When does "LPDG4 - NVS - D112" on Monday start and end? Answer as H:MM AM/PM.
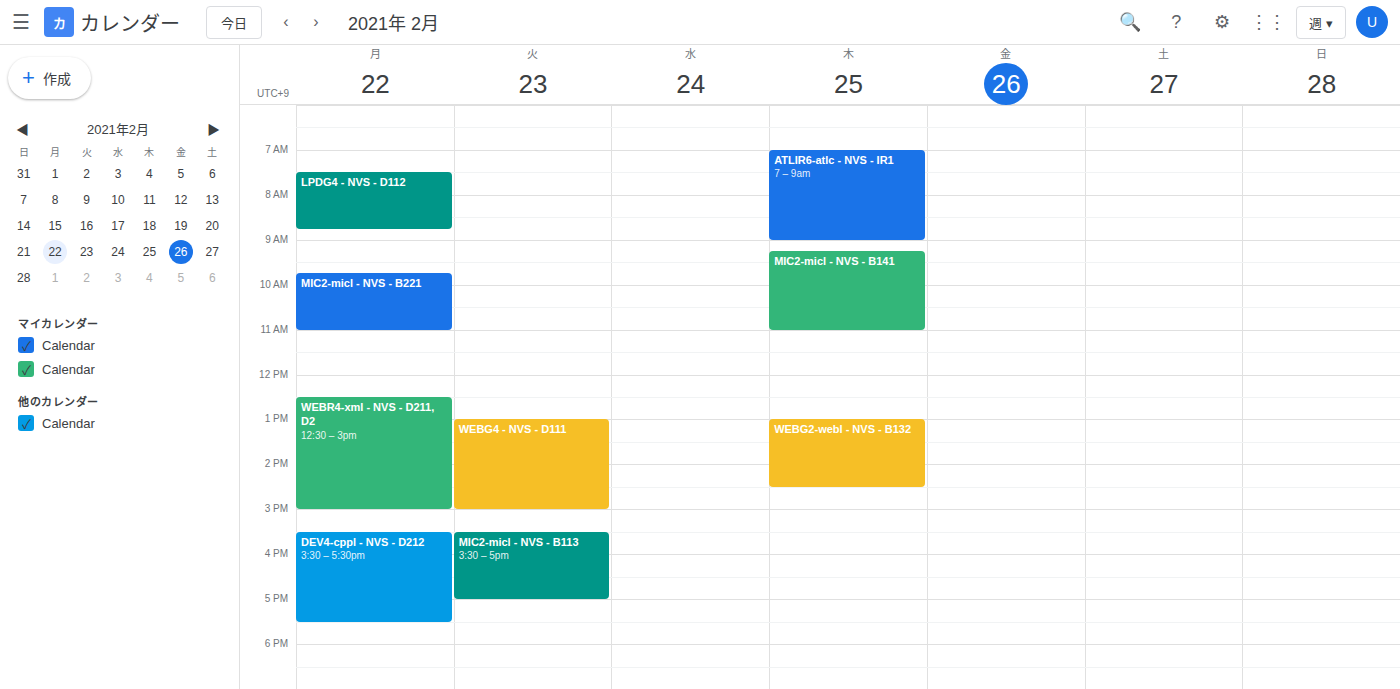
7:30 AM to 8:45 AM